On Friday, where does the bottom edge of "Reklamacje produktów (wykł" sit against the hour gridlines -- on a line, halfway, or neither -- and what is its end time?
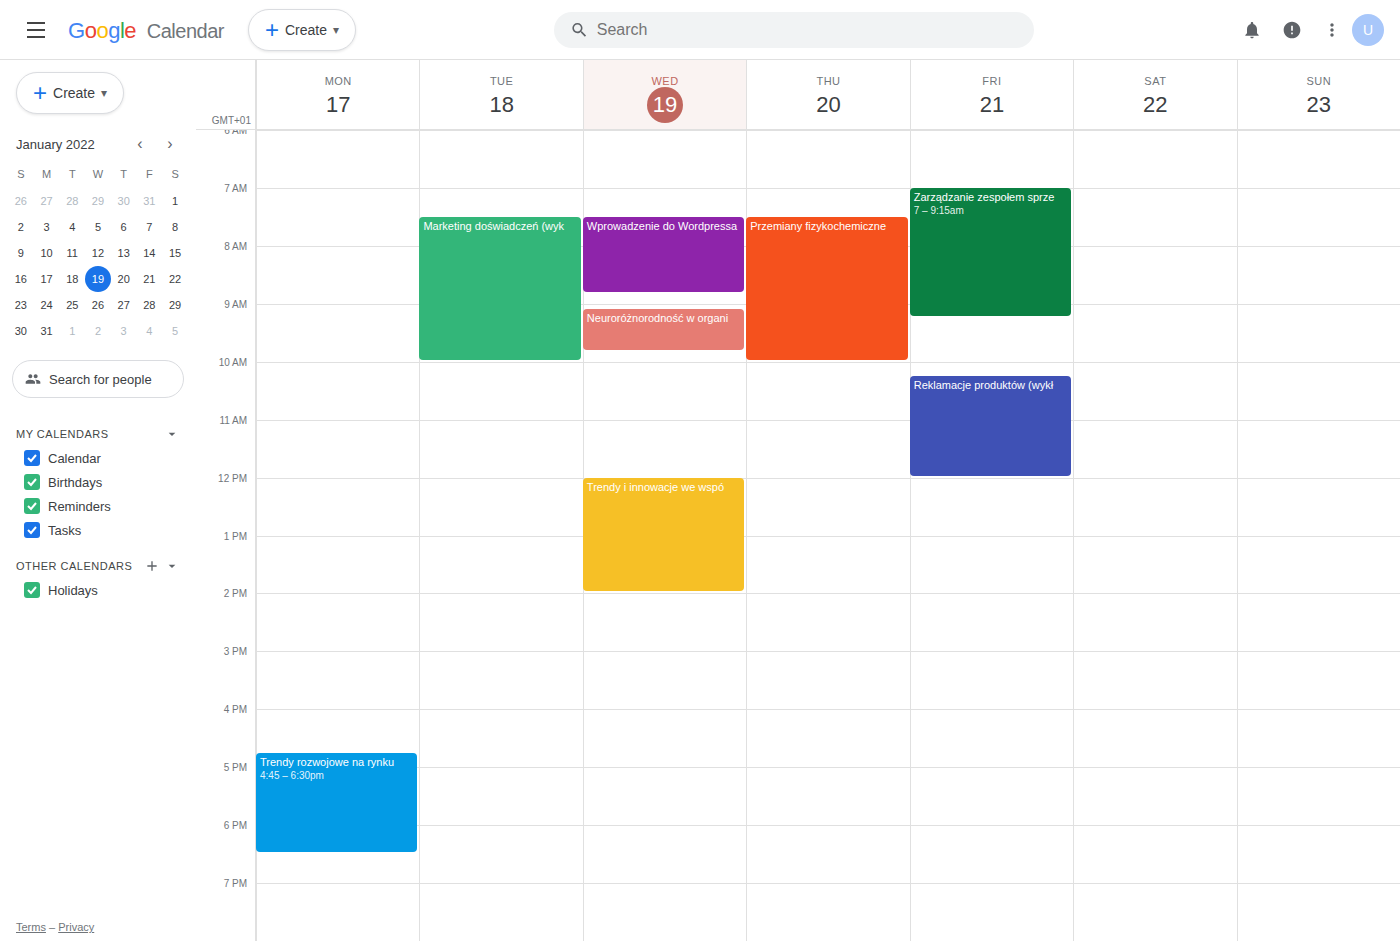
12:00 PM -- exactly on the 12 PM line.